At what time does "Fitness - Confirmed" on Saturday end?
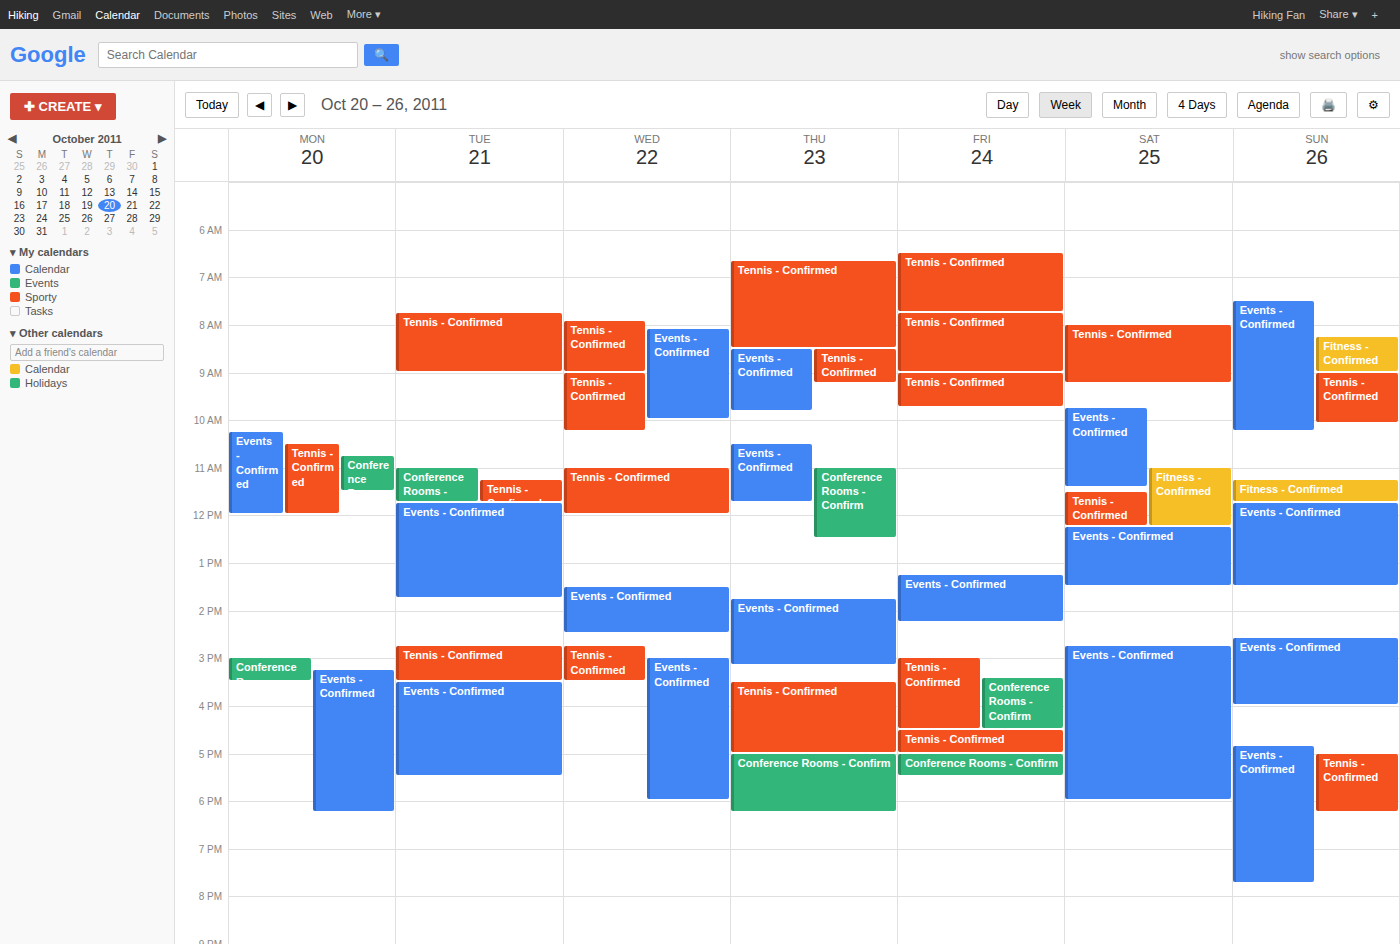
12:15 PM